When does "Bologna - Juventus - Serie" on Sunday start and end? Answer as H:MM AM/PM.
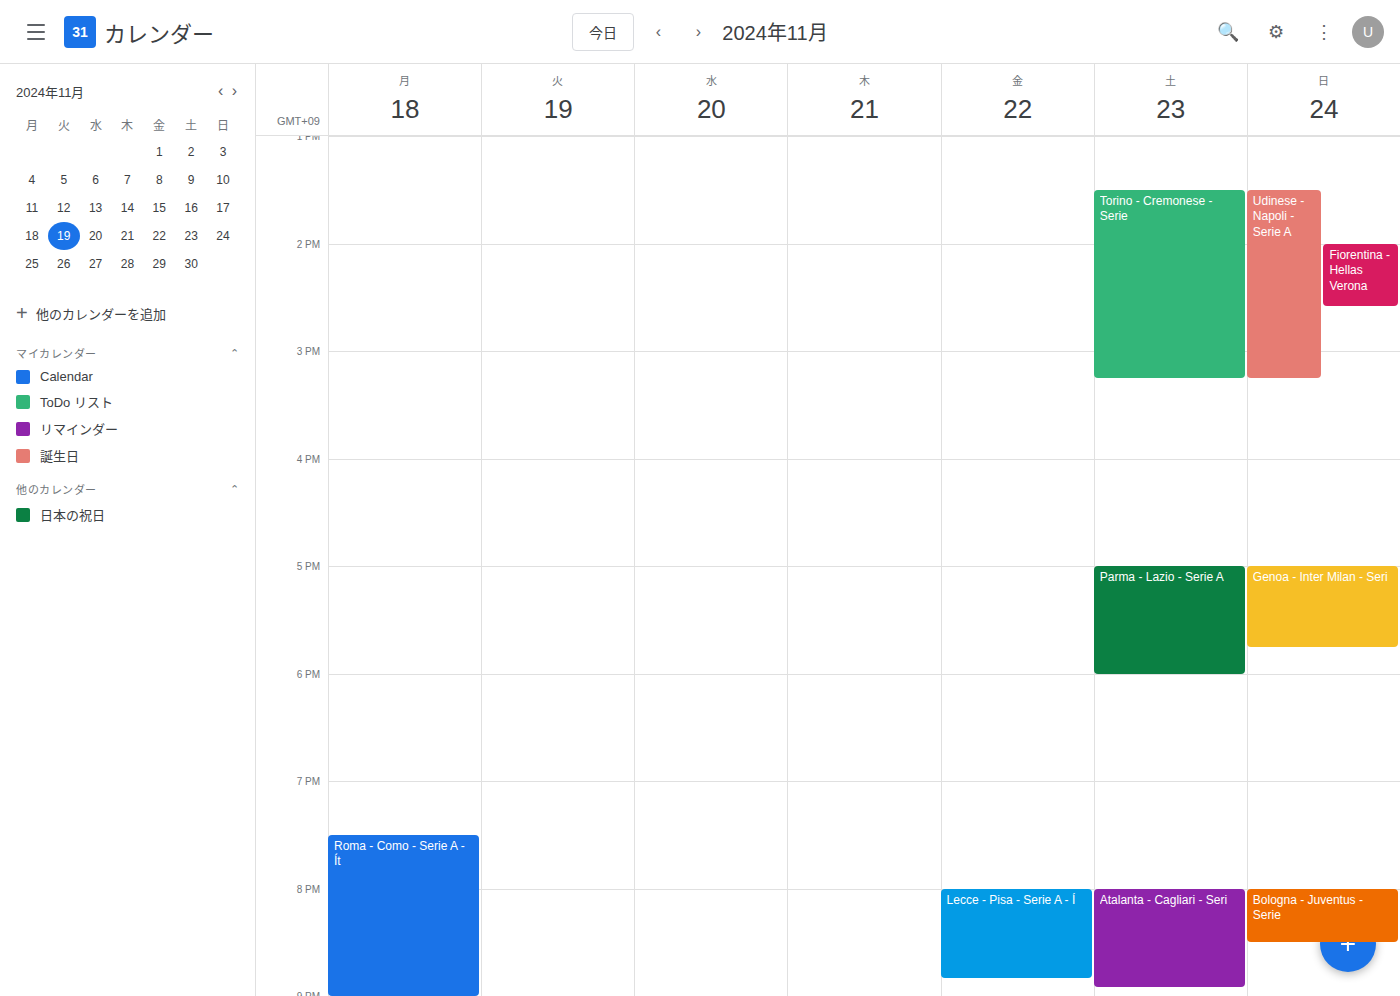
8:00 PM to 8:30 PM